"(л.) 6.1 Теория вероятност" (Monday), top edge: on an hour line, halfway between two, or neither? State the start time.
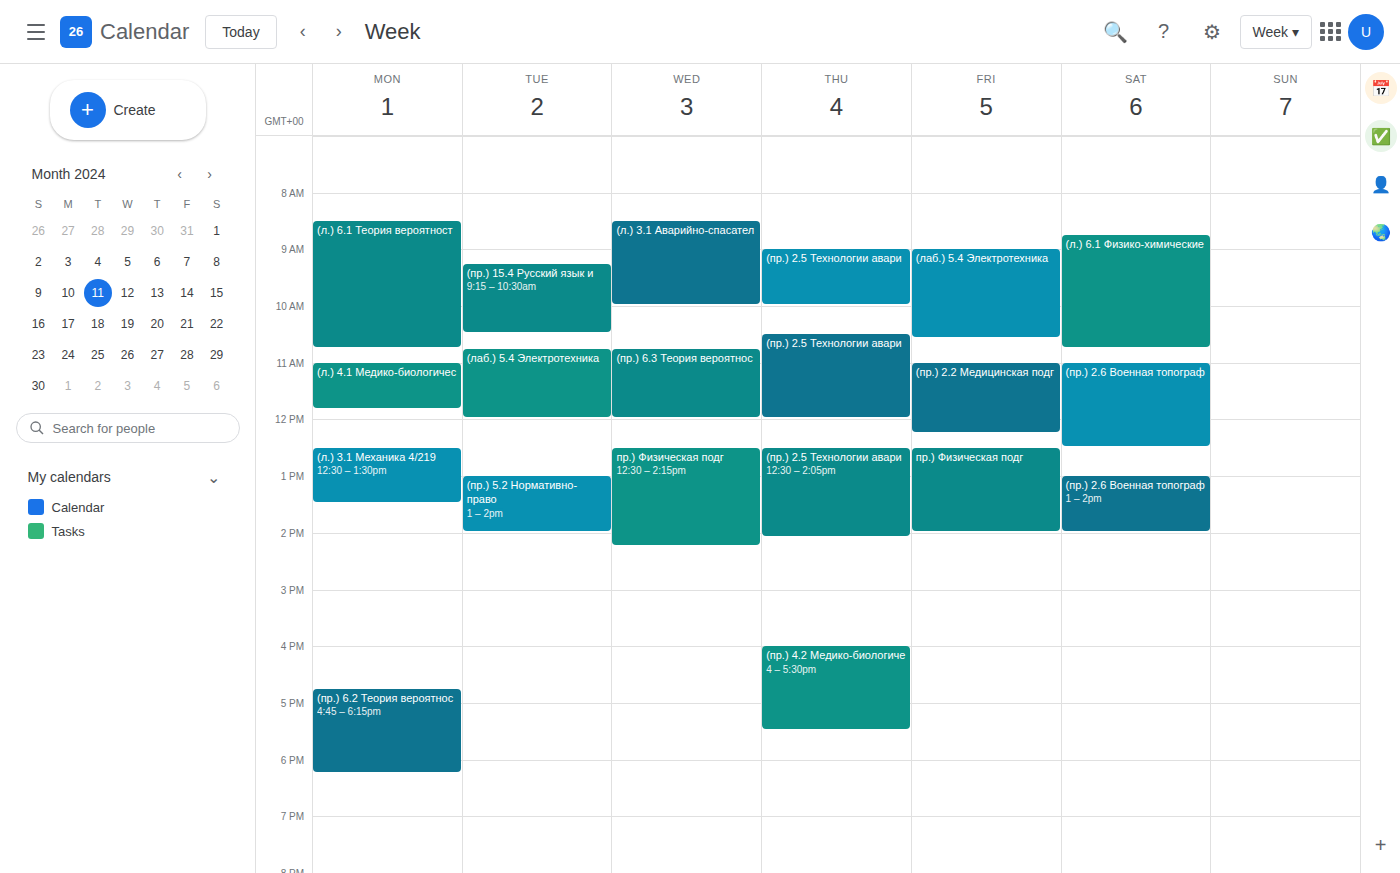
8:30 AM -- halfway between the 8 AM and 9 AM lines.